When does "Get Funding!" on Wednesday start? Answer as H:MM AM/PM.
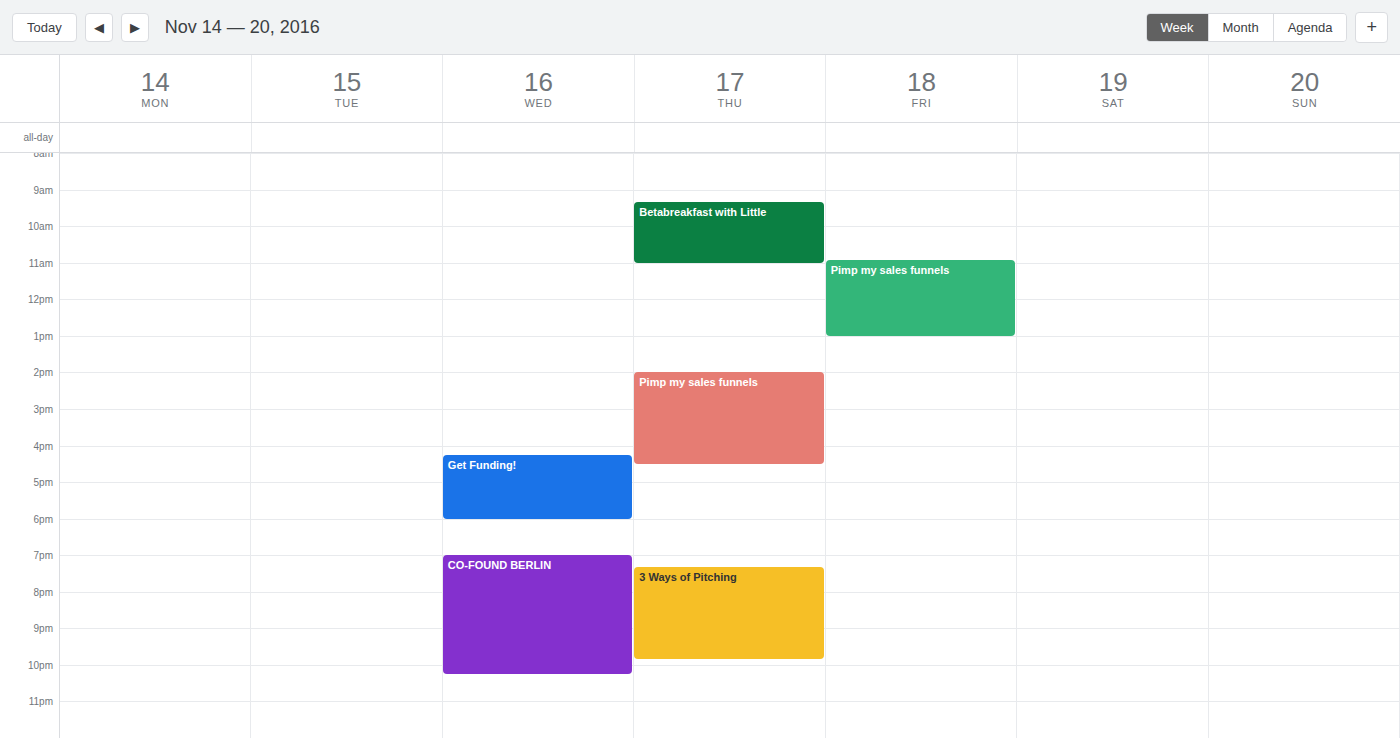
4:15 PM